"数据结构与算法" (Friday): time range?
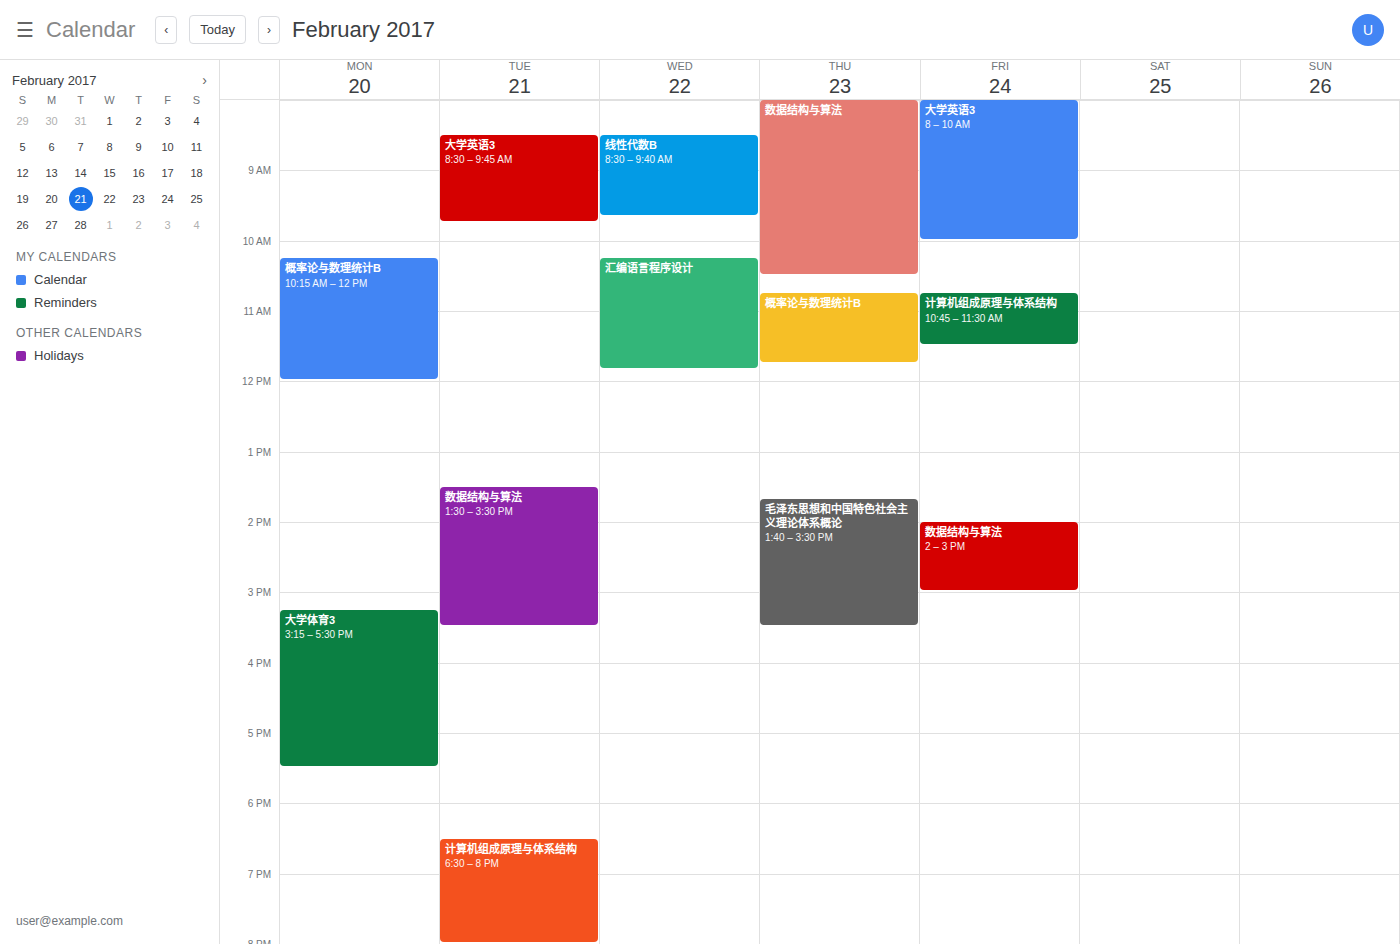
2:00 PM to 3:00 PM